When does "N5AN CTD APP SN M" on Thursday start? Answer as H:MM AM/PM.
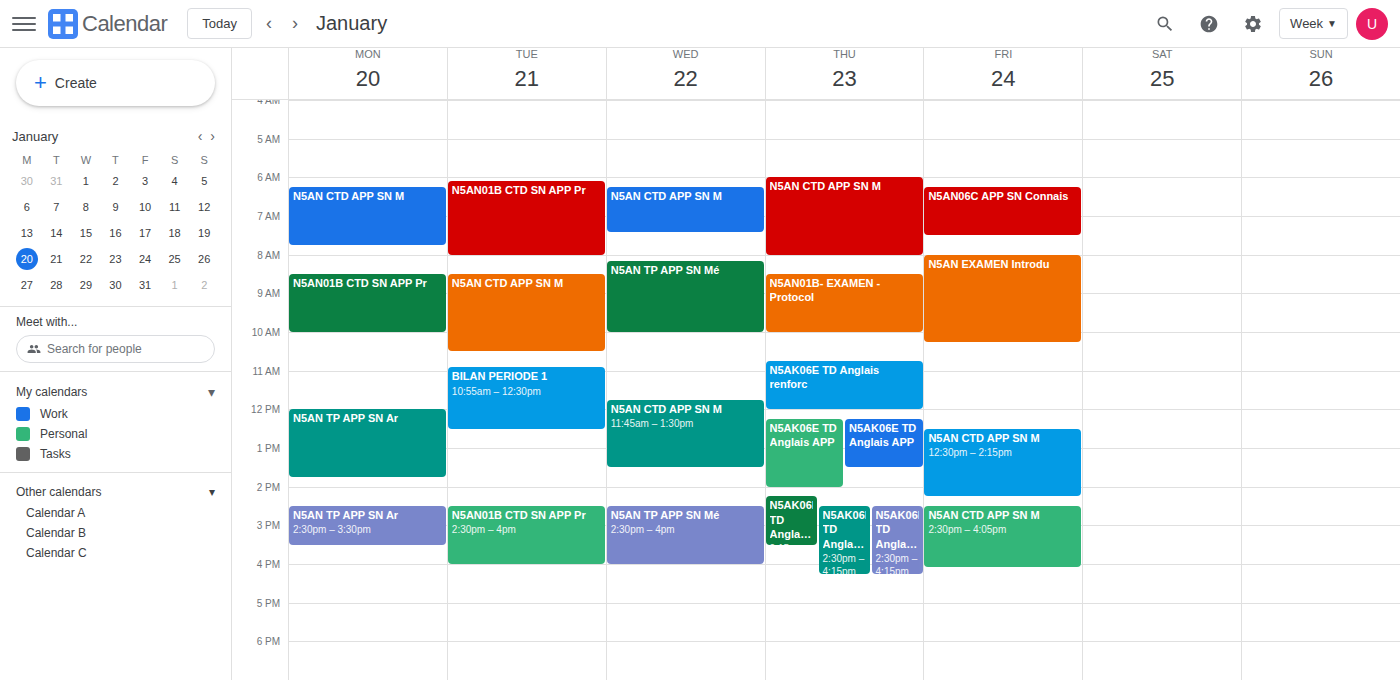
6:00 AM